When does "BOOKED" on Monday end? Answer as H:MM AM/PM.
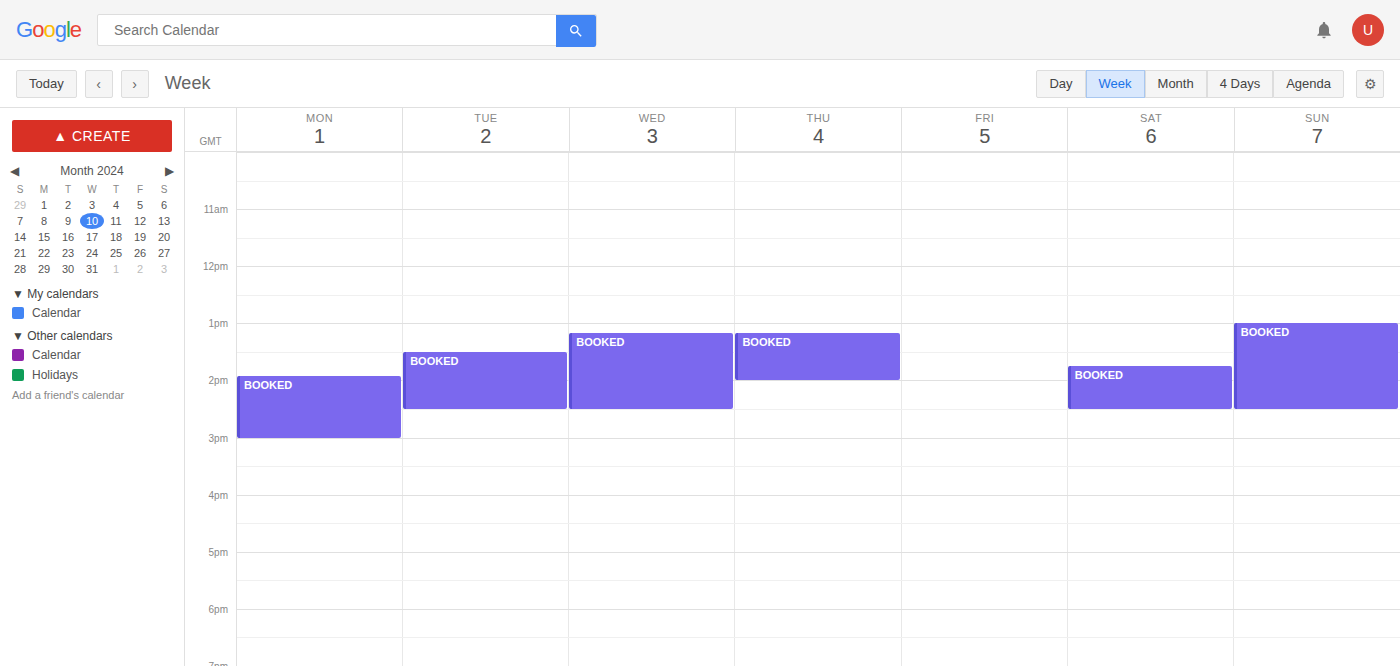
3:00 PM